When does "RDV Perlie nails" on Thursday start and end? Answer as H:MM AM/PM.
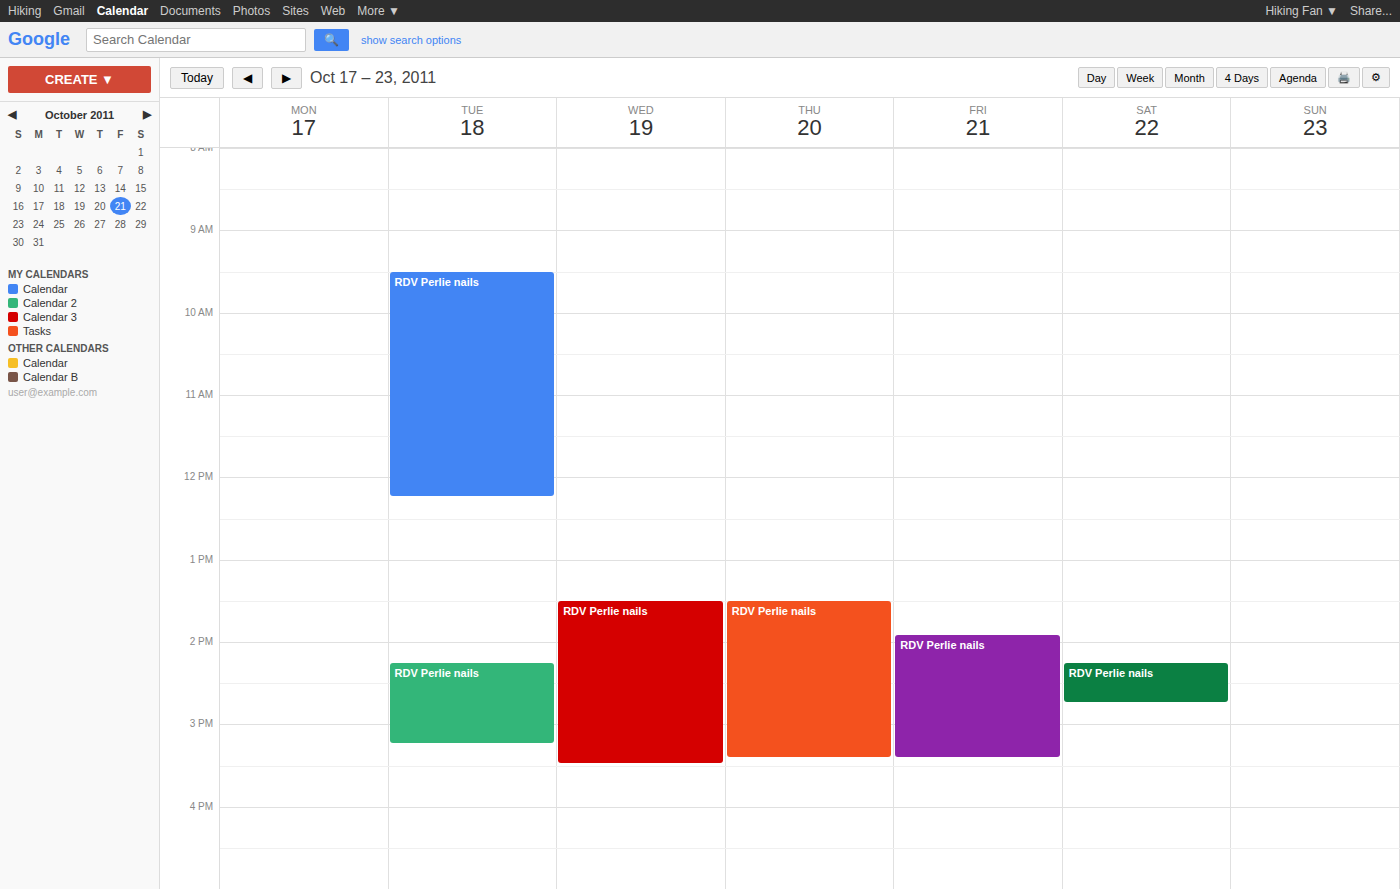
1:30 PM to 3:25 PM